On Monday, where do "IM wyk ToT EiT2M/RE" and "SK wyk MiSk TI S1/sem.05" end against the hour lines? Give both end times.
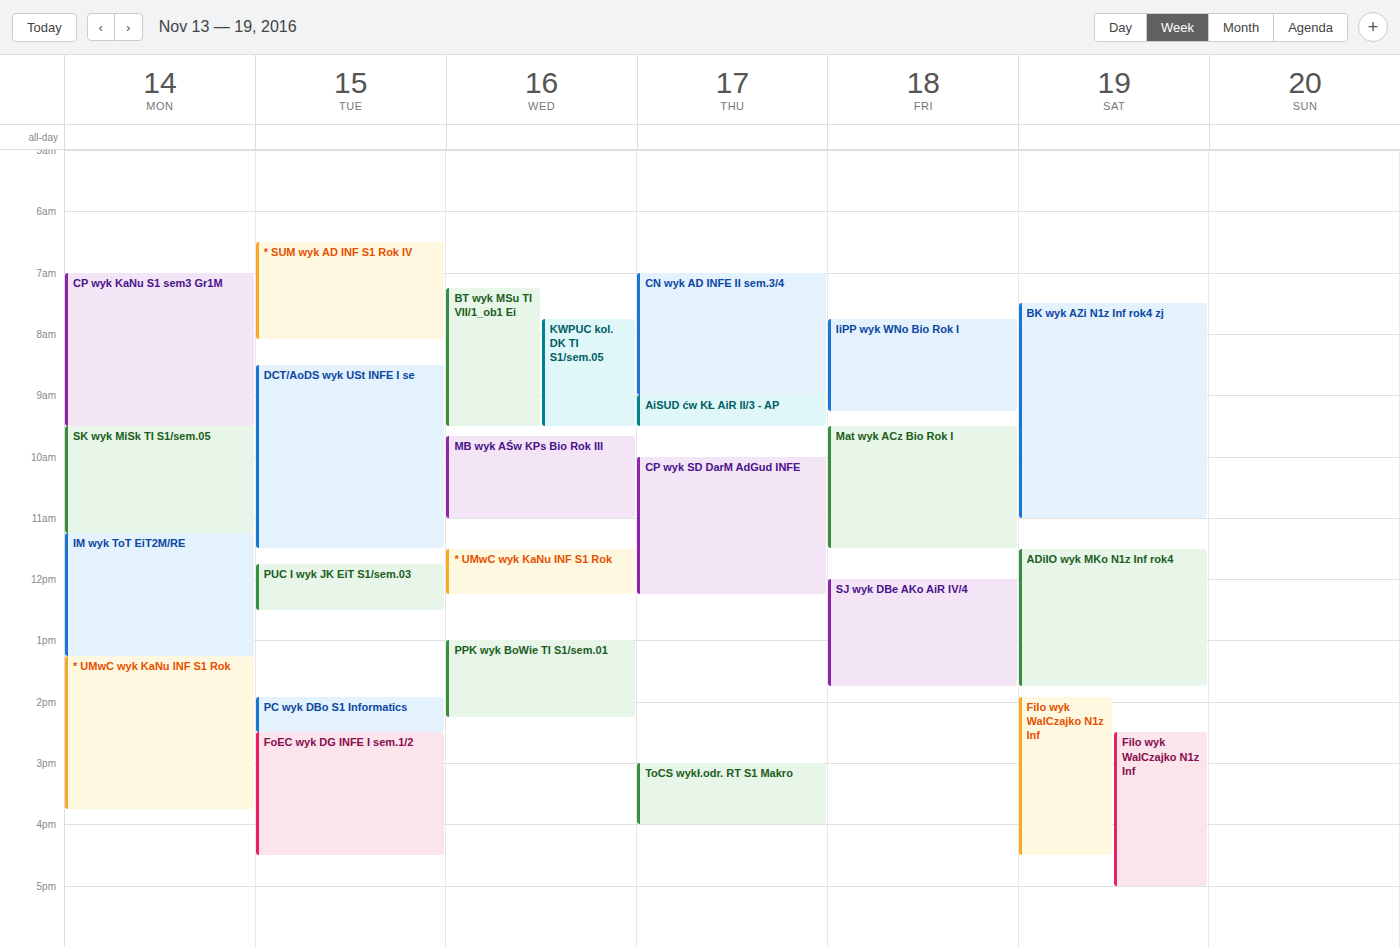
"IM wyk ToT EiT2M/RE": 1:15 PM, neither: a quarter of the way from the 1 PM line to the 2 PM line. "SK wyk MiSk TI S1/sem.05": 11:15 AM, neither: a quarter of the way from the 11 AM line to the 12 PM line.